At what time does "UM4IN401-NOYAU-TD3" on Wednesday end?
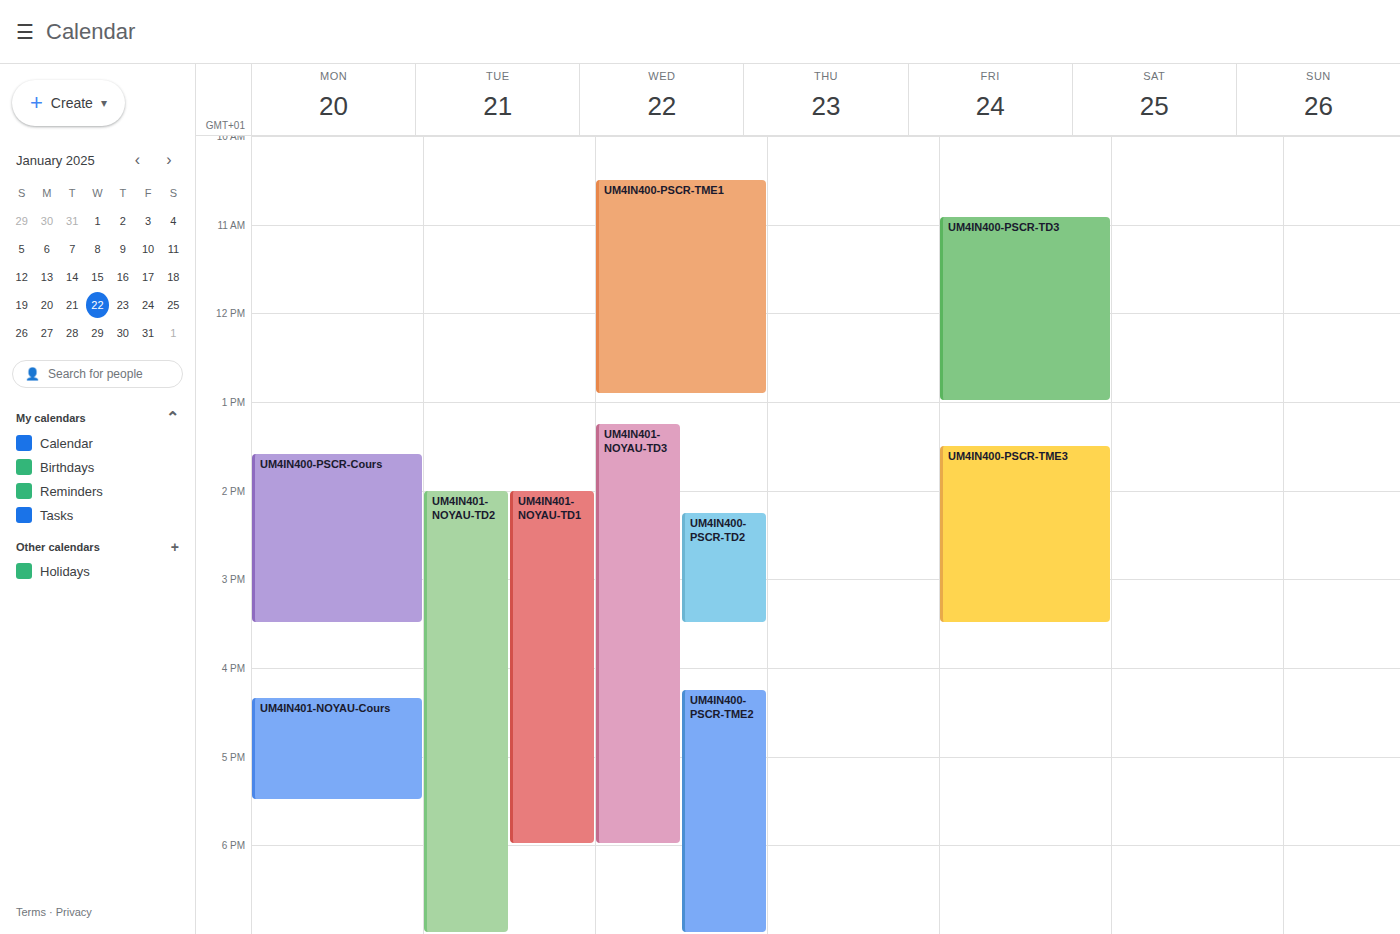
6:00 PM